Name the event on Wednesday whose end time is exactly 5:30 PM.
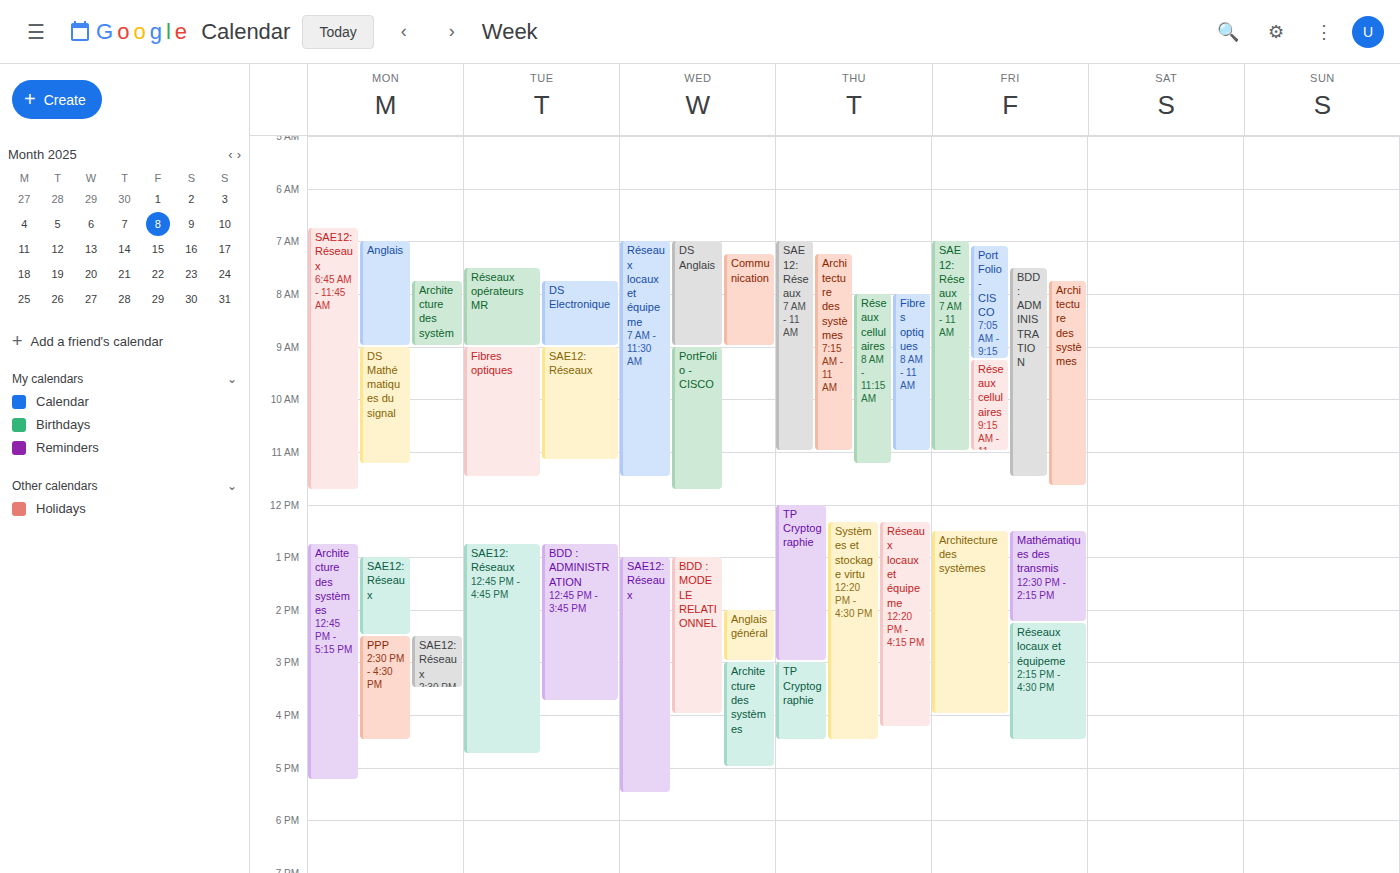
"SAE12: Réseaux"